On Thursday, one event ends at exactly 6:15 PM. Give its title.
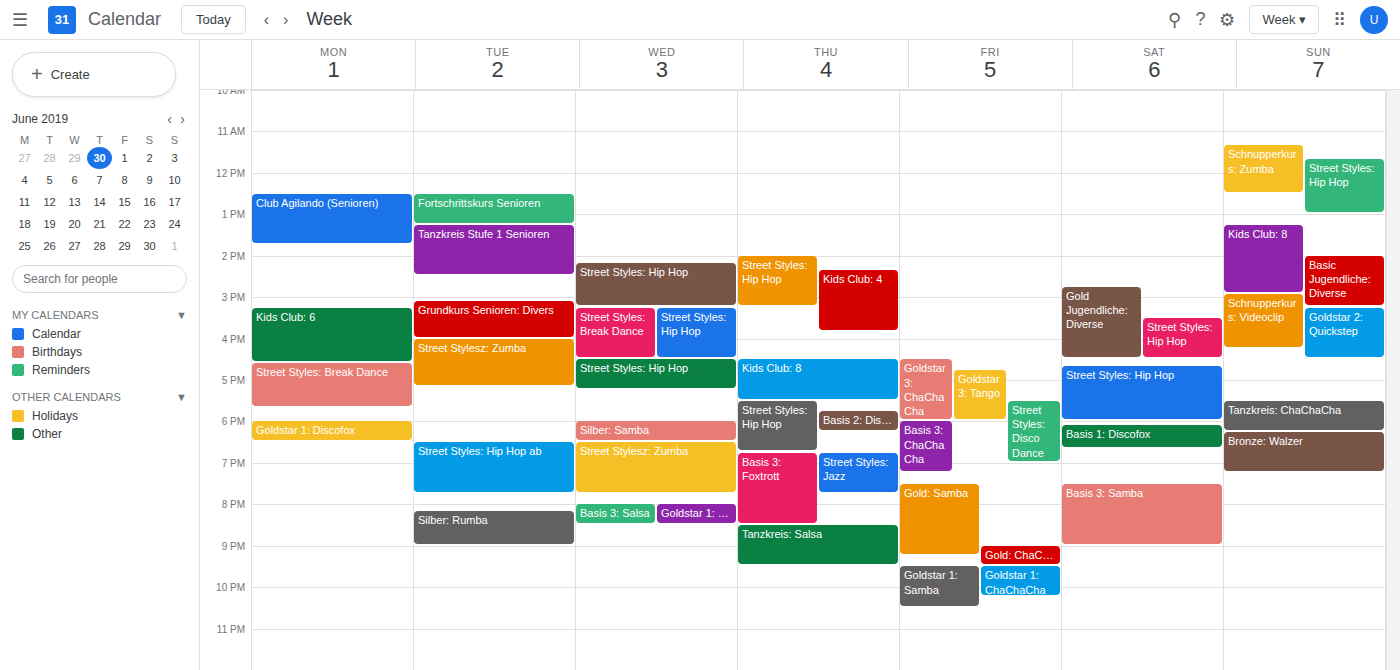
"Basis 2: Discofox"